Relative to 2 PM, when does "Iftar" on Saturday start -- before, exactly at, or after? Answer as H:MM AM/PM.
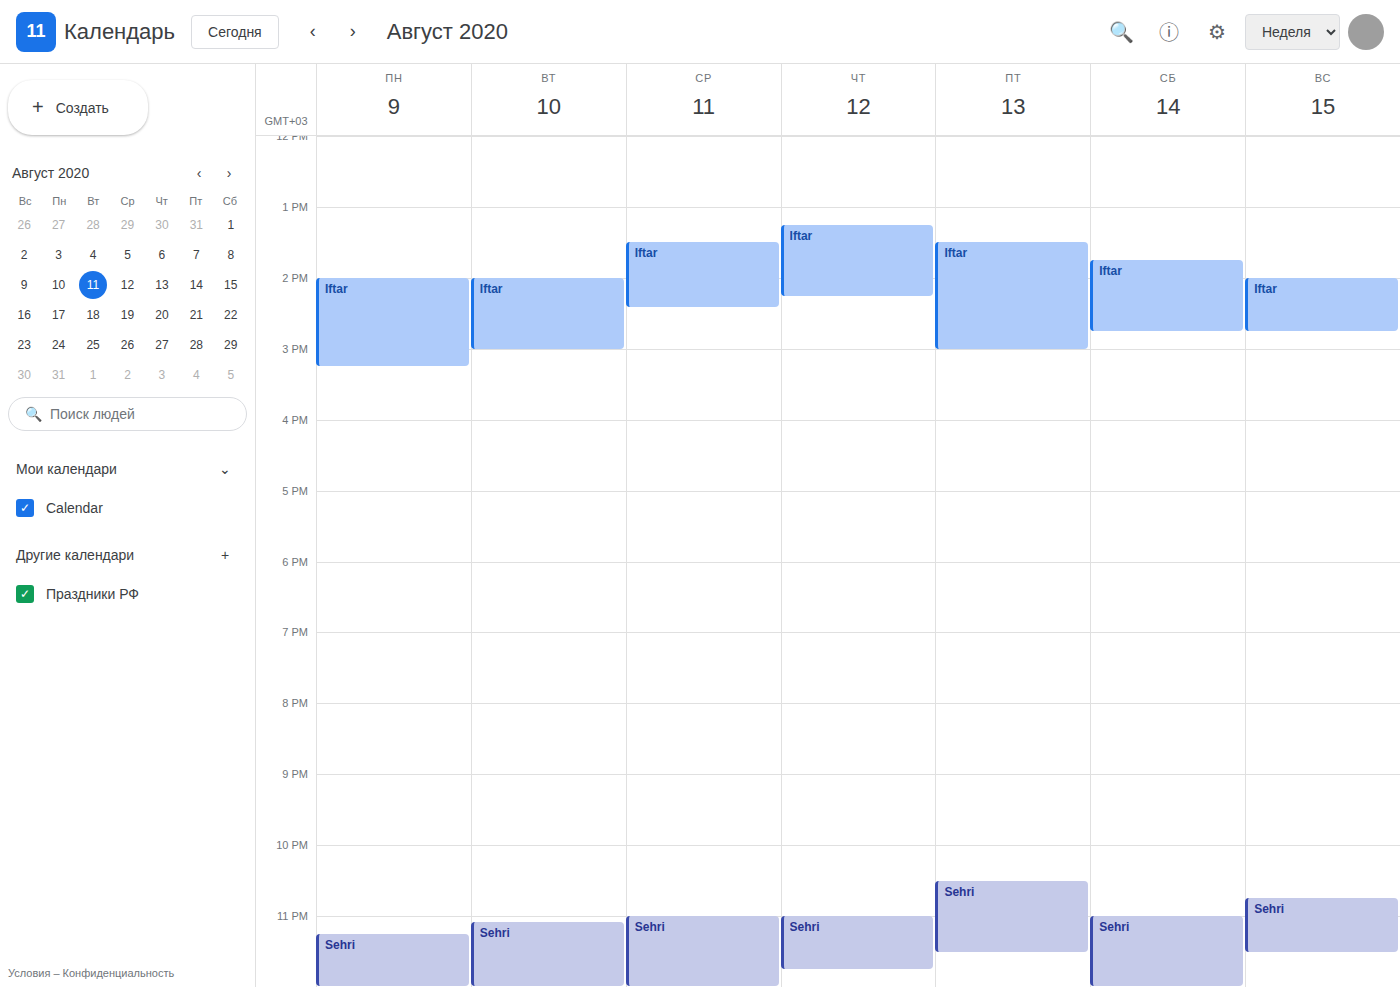
1:45 PM -- before 2 PM, 15 minutes above the 2 PM line.